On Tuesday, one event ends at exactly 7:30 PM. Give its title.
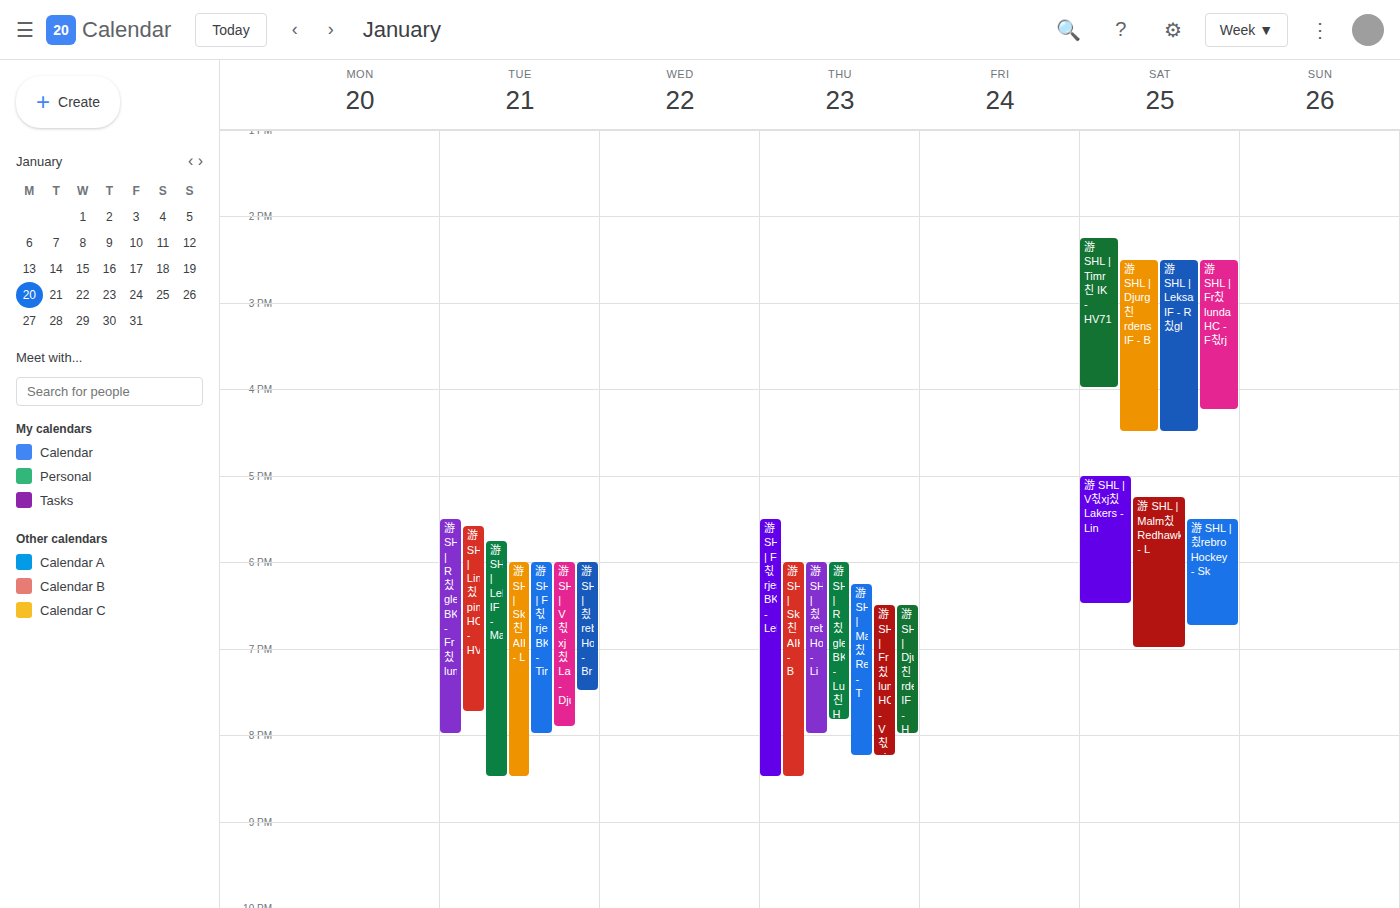
"游 SHL | 칐rebro Hockey - Br"